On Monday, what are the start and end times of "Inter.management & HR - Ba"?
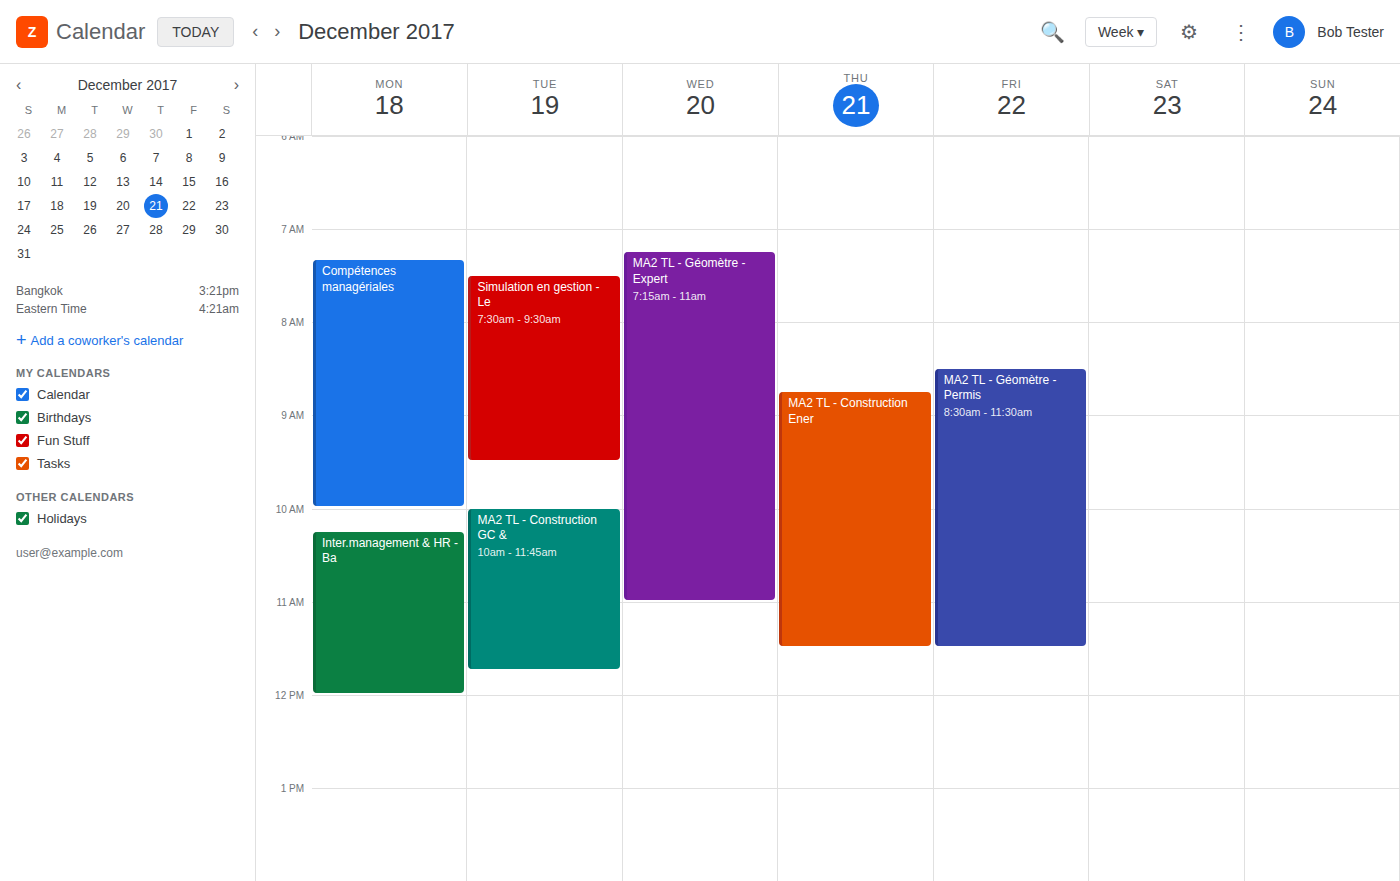
10:15 AM to 12:00 PM